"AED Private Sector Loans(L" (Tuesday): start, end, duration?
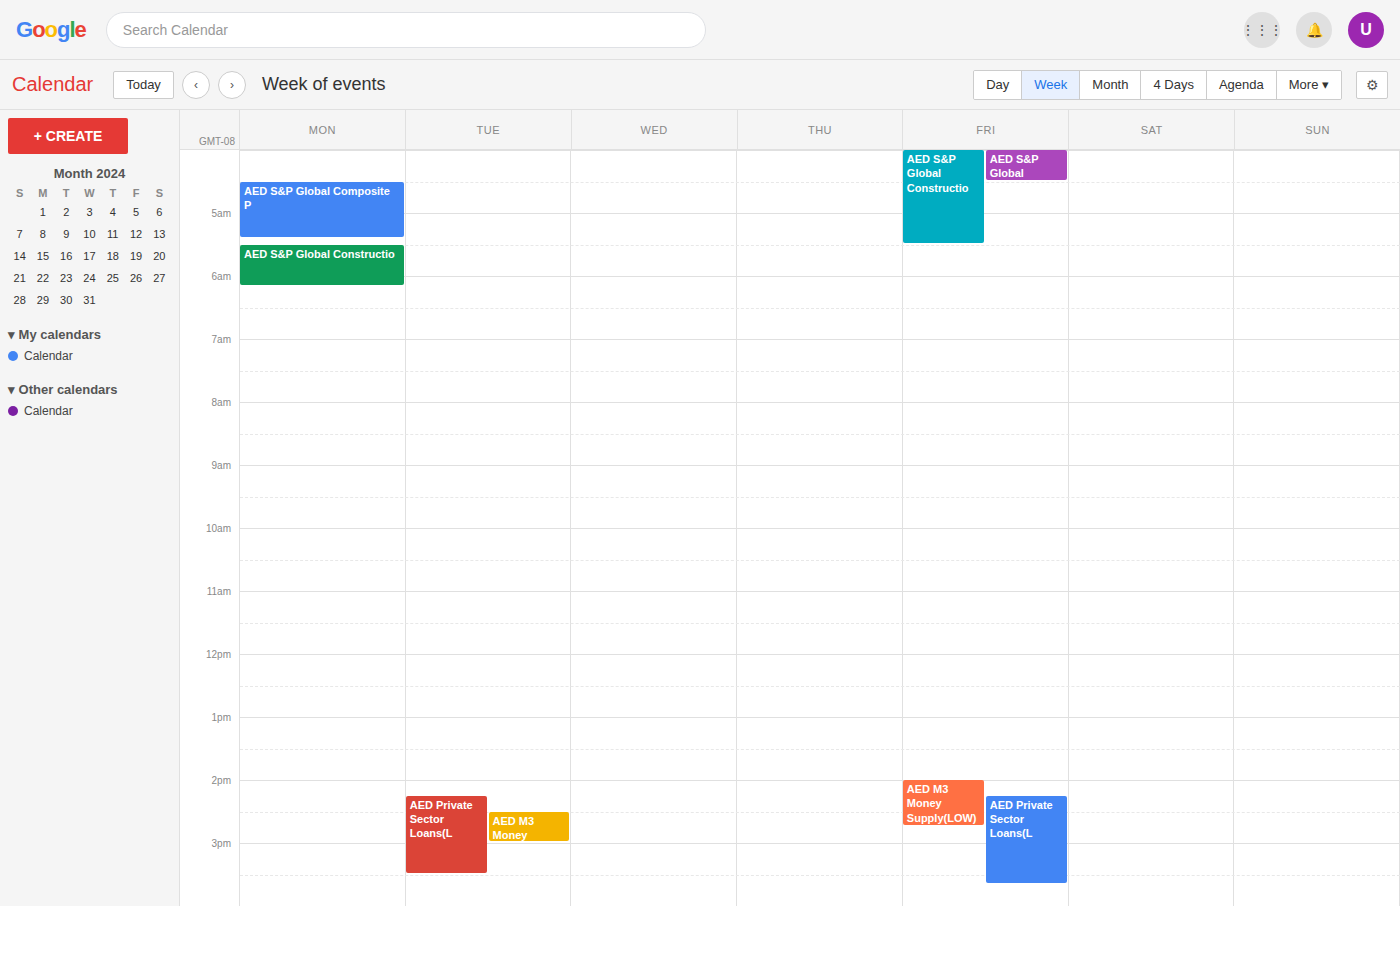
2:15 PM to 3:30 PM, 1 hour 15 minutes